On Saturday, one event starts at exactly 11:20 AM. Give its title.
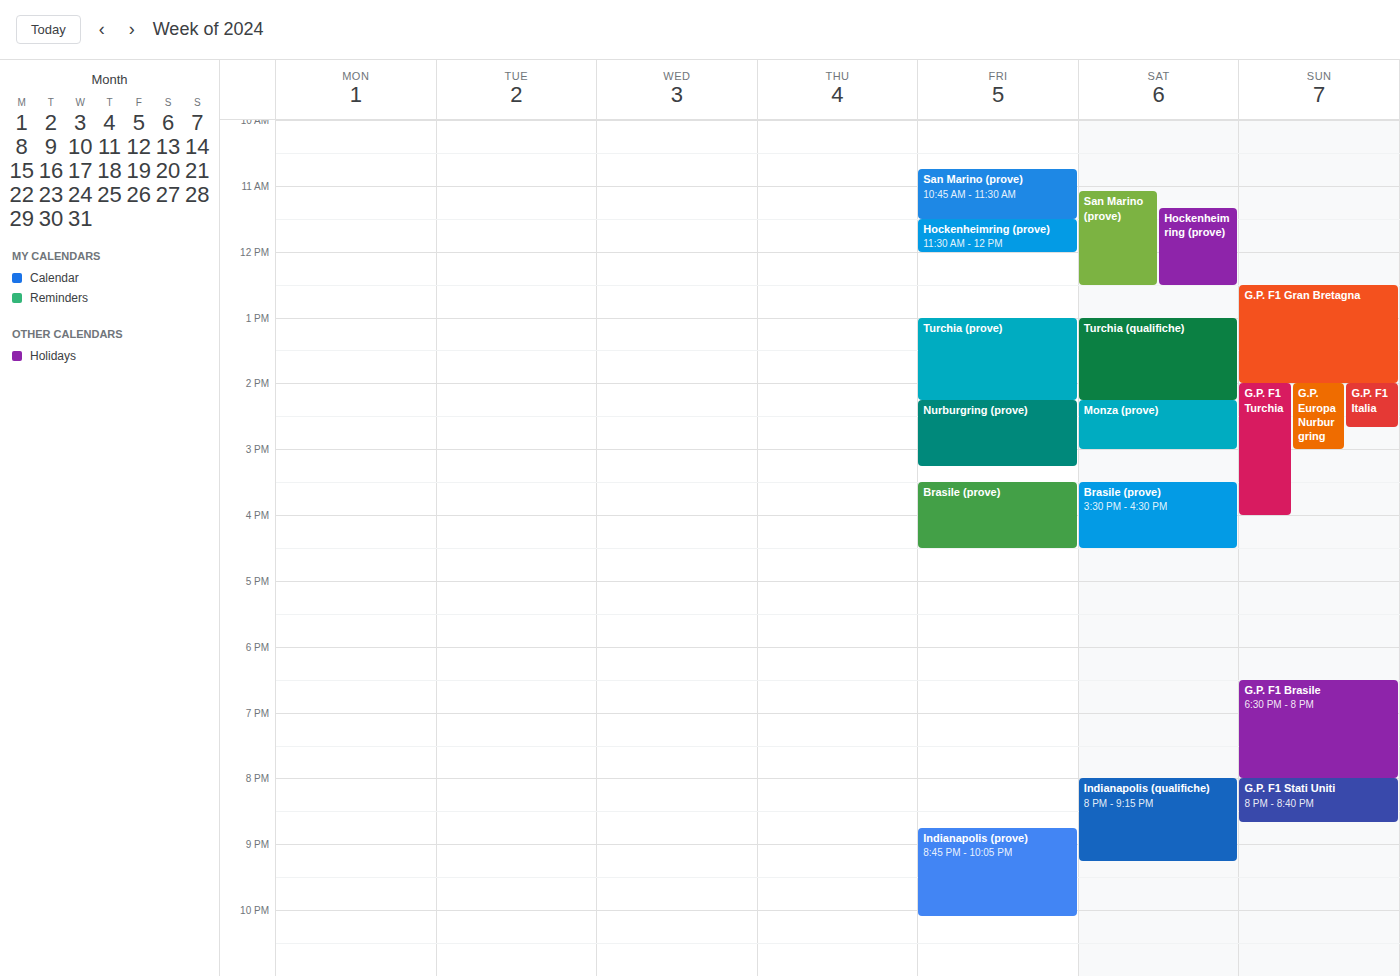
"Hockenheimring (prove)"